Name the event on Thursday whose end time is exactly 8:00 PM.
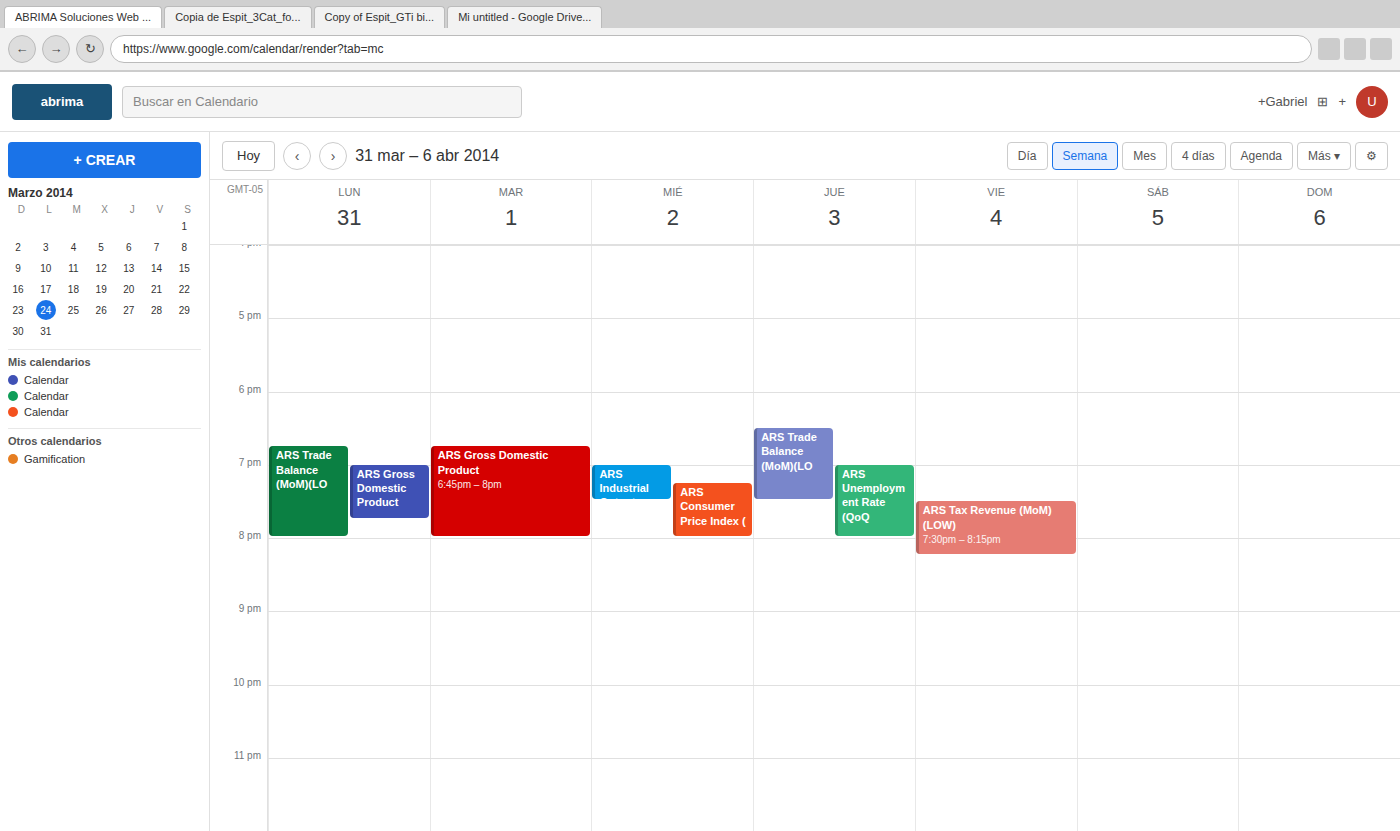
"ARS Unemployment Rate (QoQ"